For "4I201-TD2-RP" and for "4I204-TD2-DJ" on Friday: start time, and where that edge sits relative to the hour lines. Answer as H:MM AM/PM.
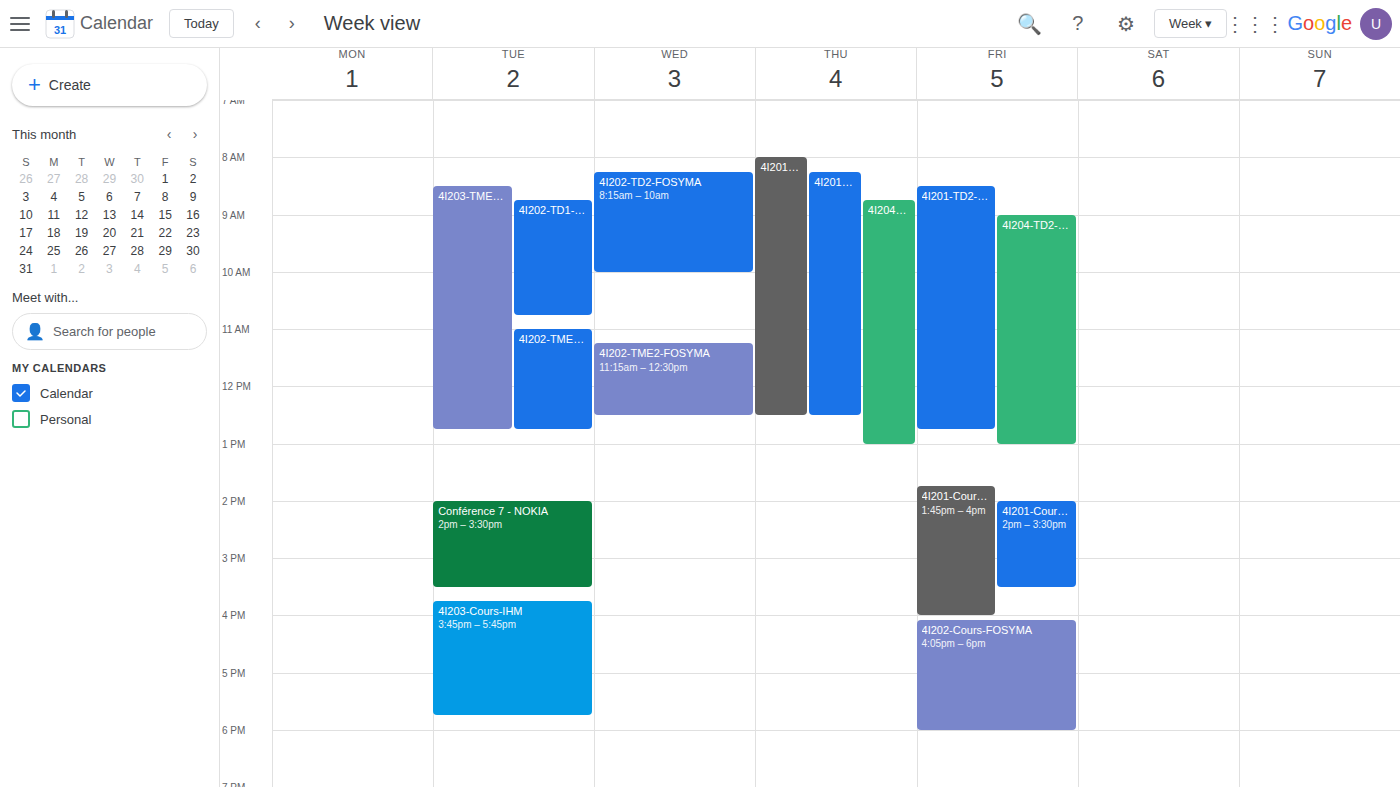
"4I201-TD2-RP": 8:30 AM, halfway between the 8 AM and 9 AM lines. "4I204-TD2-DJ": 9:00 AM, exactly on the 9 AM line.